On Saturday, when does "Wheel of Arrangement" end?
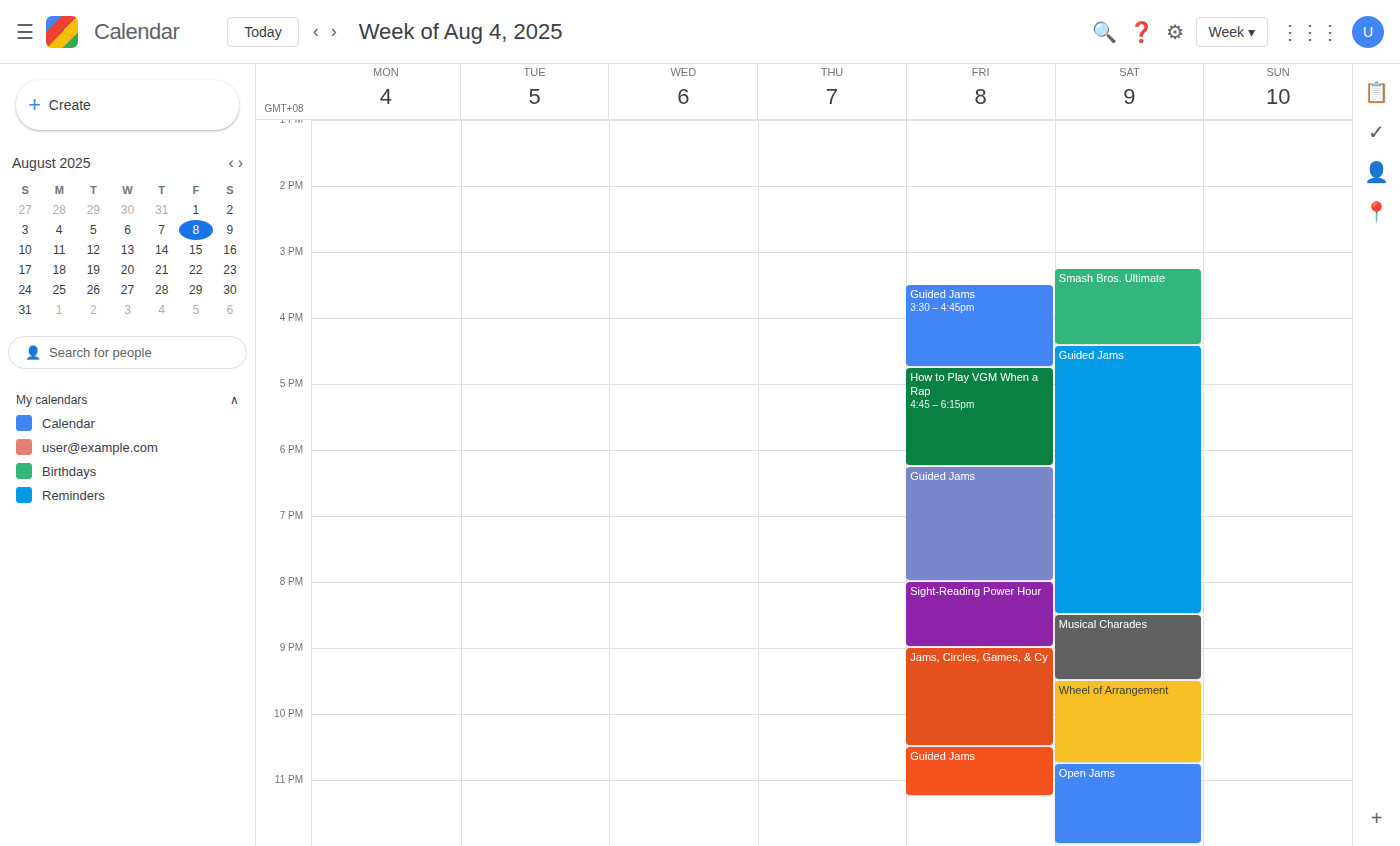
10:45 PM